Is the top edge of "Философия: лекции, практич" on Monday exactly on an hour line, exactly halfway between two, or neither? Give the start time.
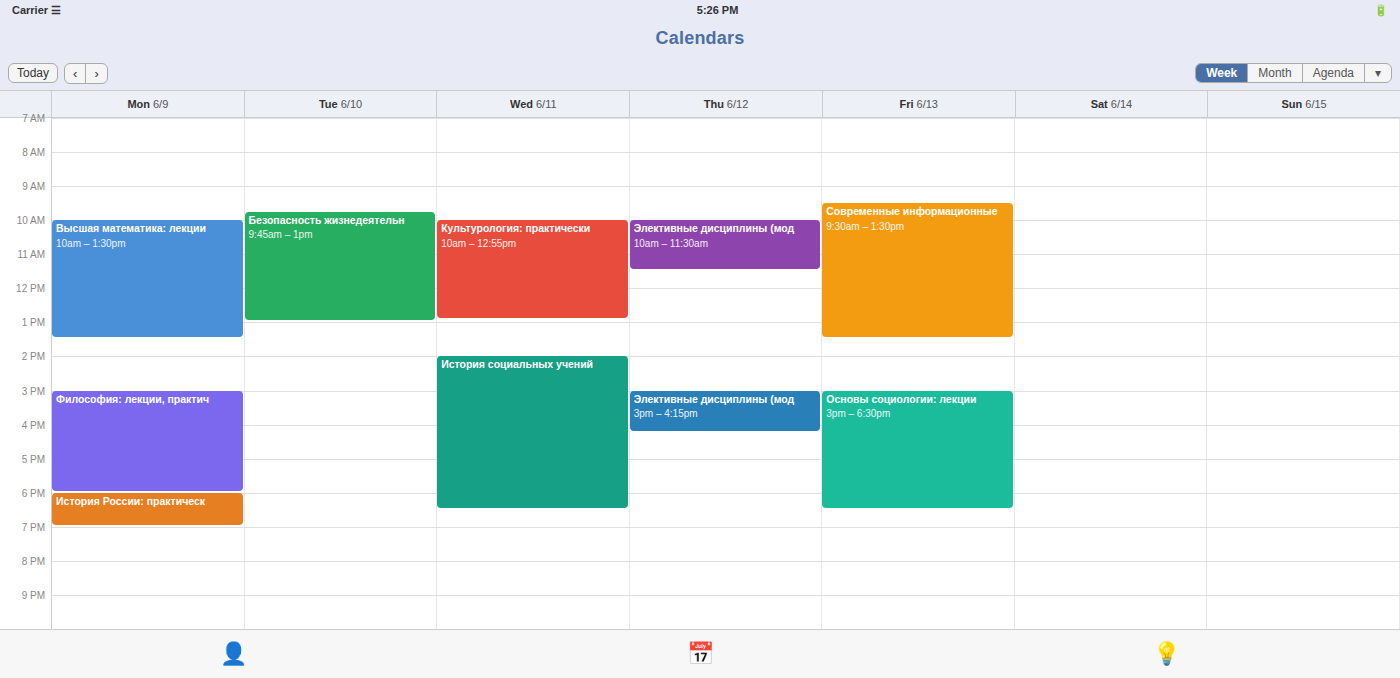
3:00 PM -- exactly on the 3 PM line.